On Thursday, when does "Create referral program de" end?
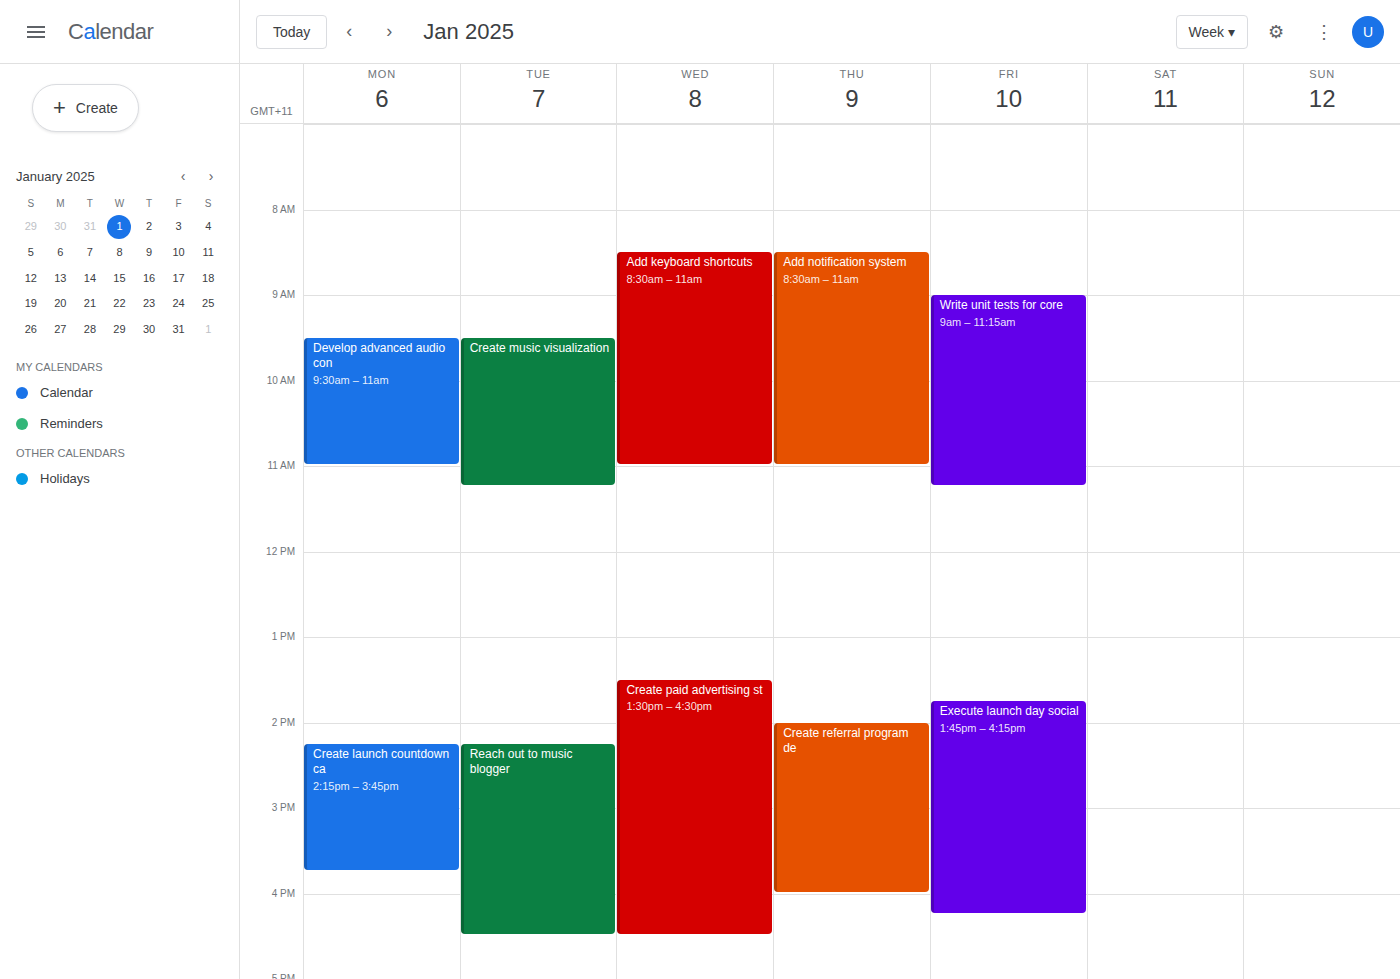
4:00 PM